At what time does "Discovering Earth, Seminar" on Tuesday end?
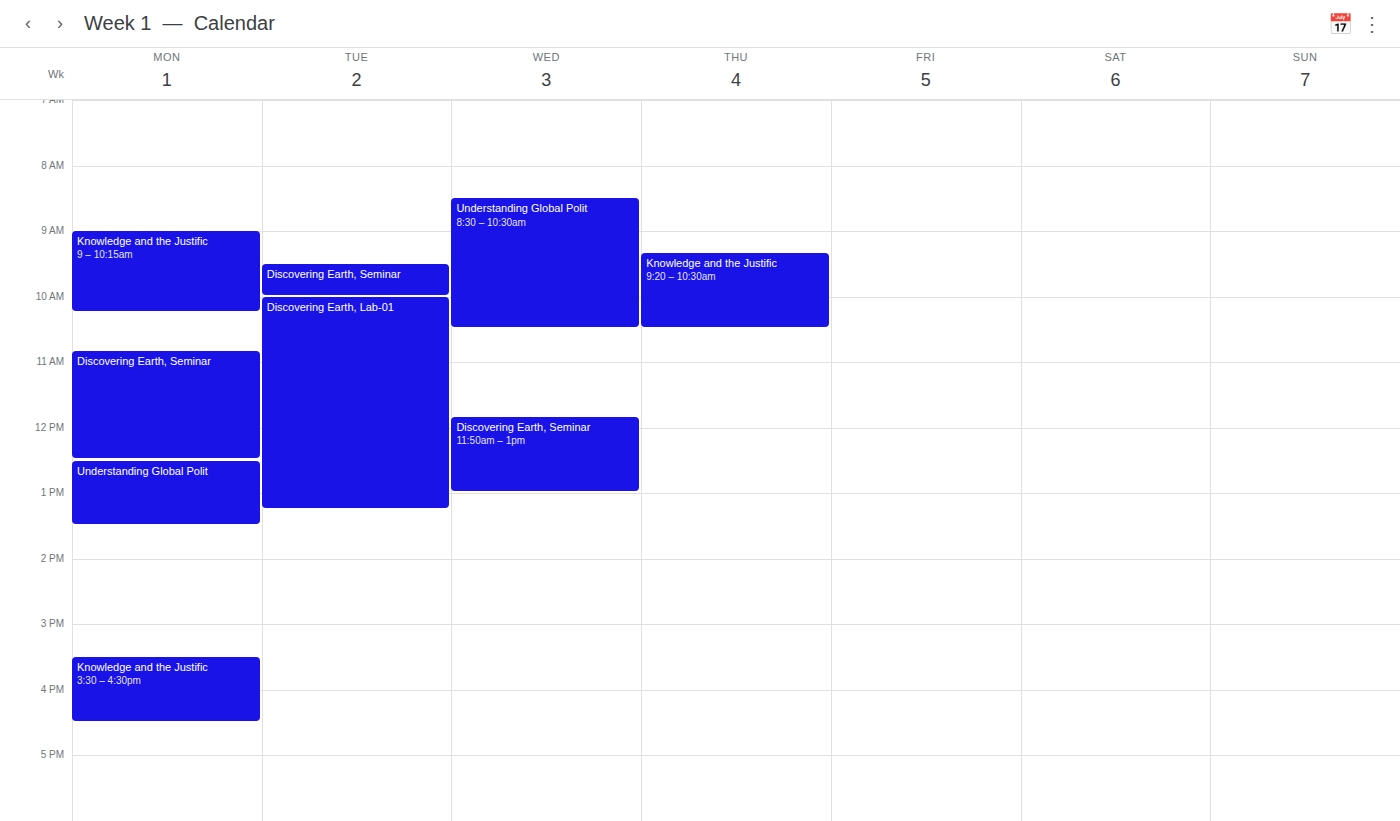
10:00 AM